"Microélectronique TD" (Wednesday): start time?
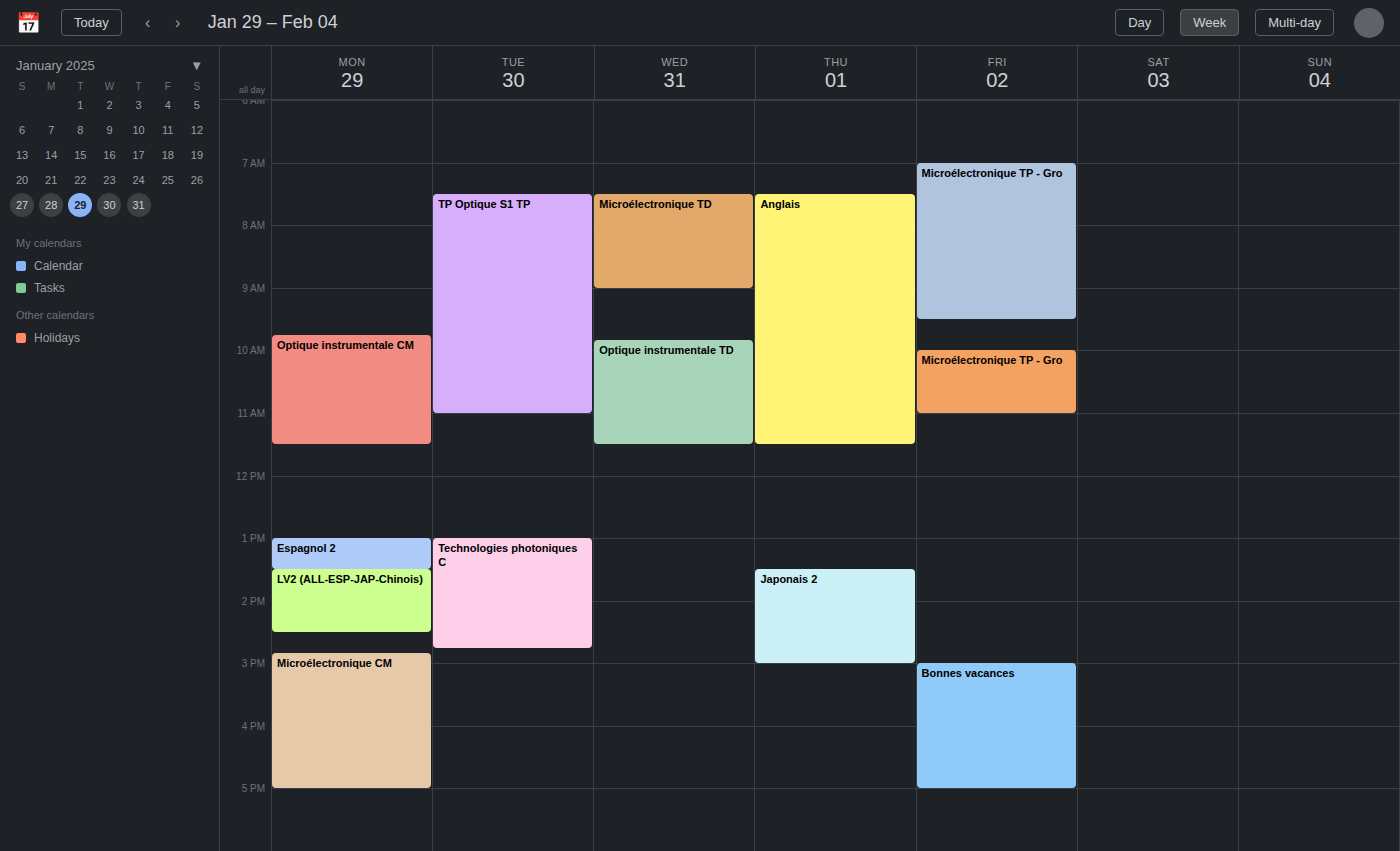
7:30 AM